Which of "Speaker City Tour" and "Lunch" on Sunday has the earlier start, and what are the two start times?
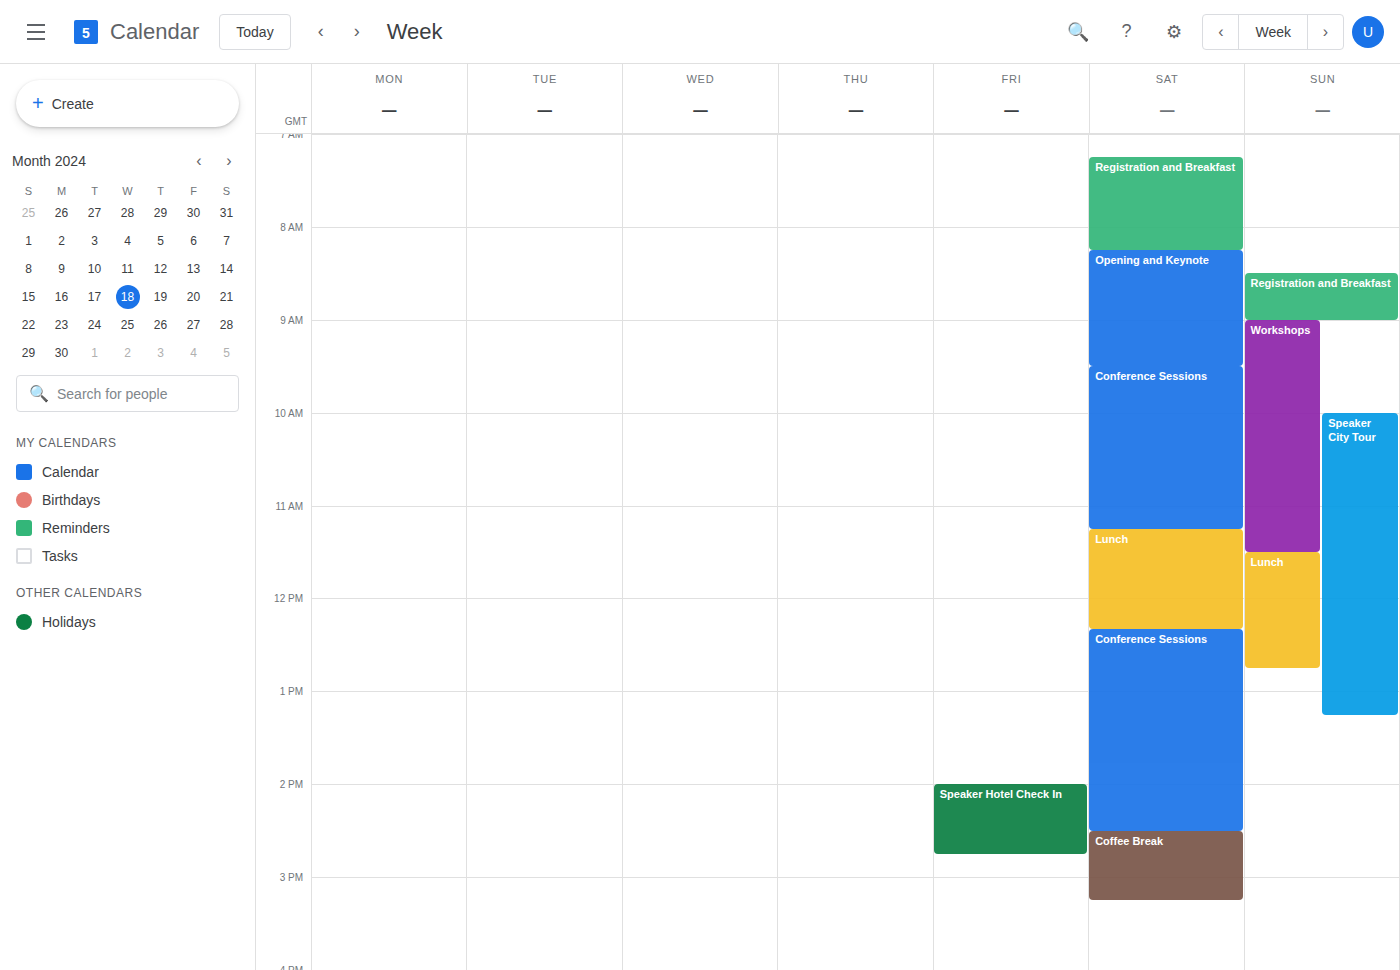
"Speaker City Tour" 10:00 AM; "Lunch" 11:30 AM.